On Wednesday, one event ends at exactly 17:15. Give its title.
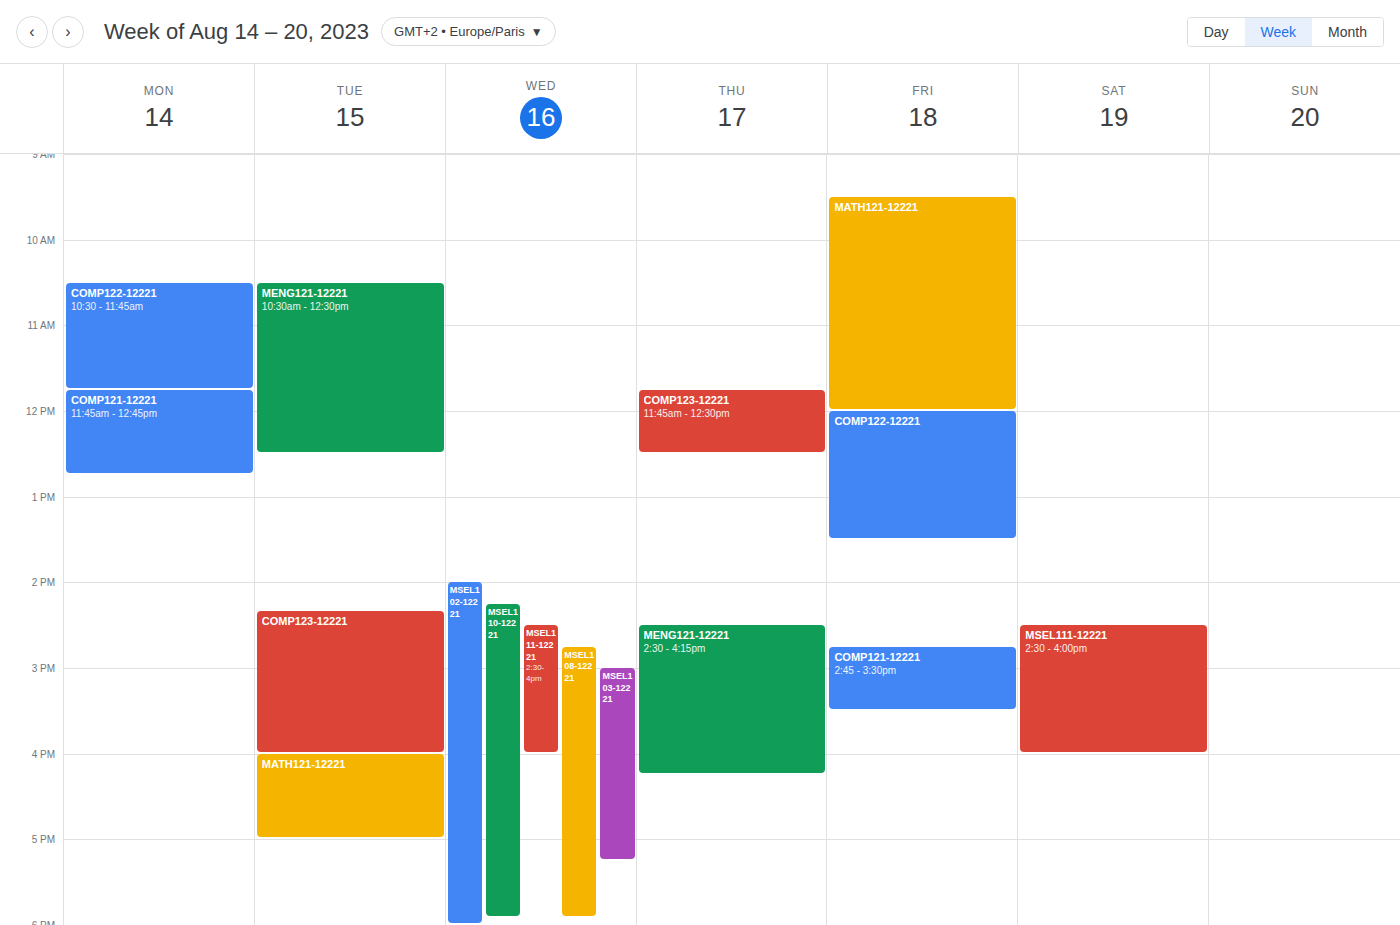
"MSEL103-12221"